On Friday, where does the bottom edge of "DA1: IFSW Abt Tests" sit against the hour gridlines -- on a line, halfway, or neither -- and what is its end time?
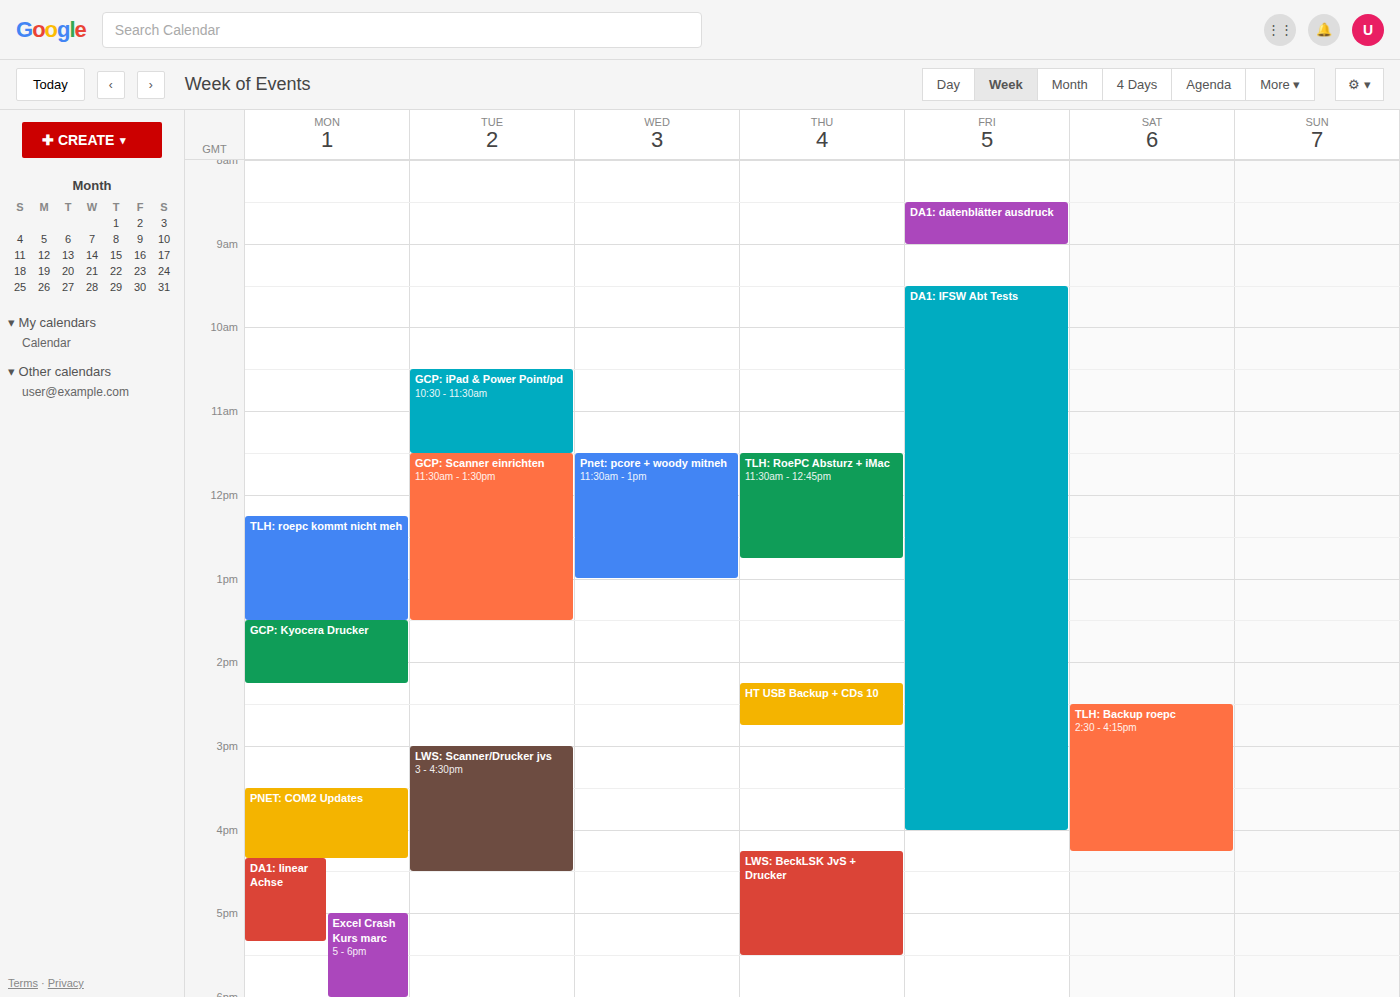
4:00 PM -- exactly on the 4 PM line.